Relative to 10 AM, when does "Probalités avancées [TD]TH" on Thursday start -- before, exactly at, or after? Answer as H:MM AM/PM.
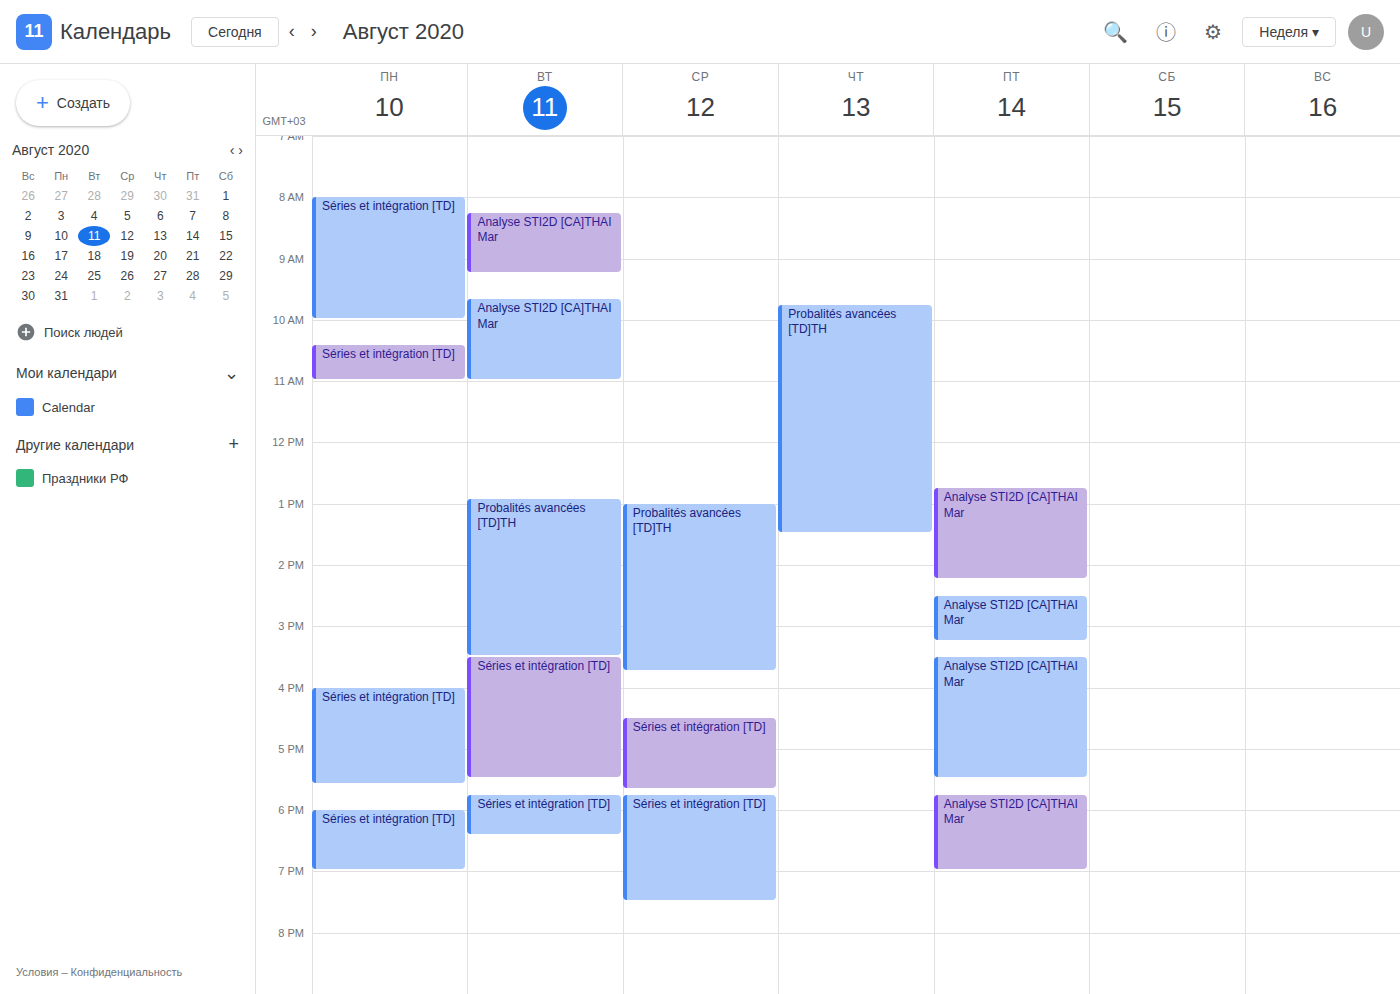
9:45 AM -- before 10 AM, 15 minutes above the 10 AM line.